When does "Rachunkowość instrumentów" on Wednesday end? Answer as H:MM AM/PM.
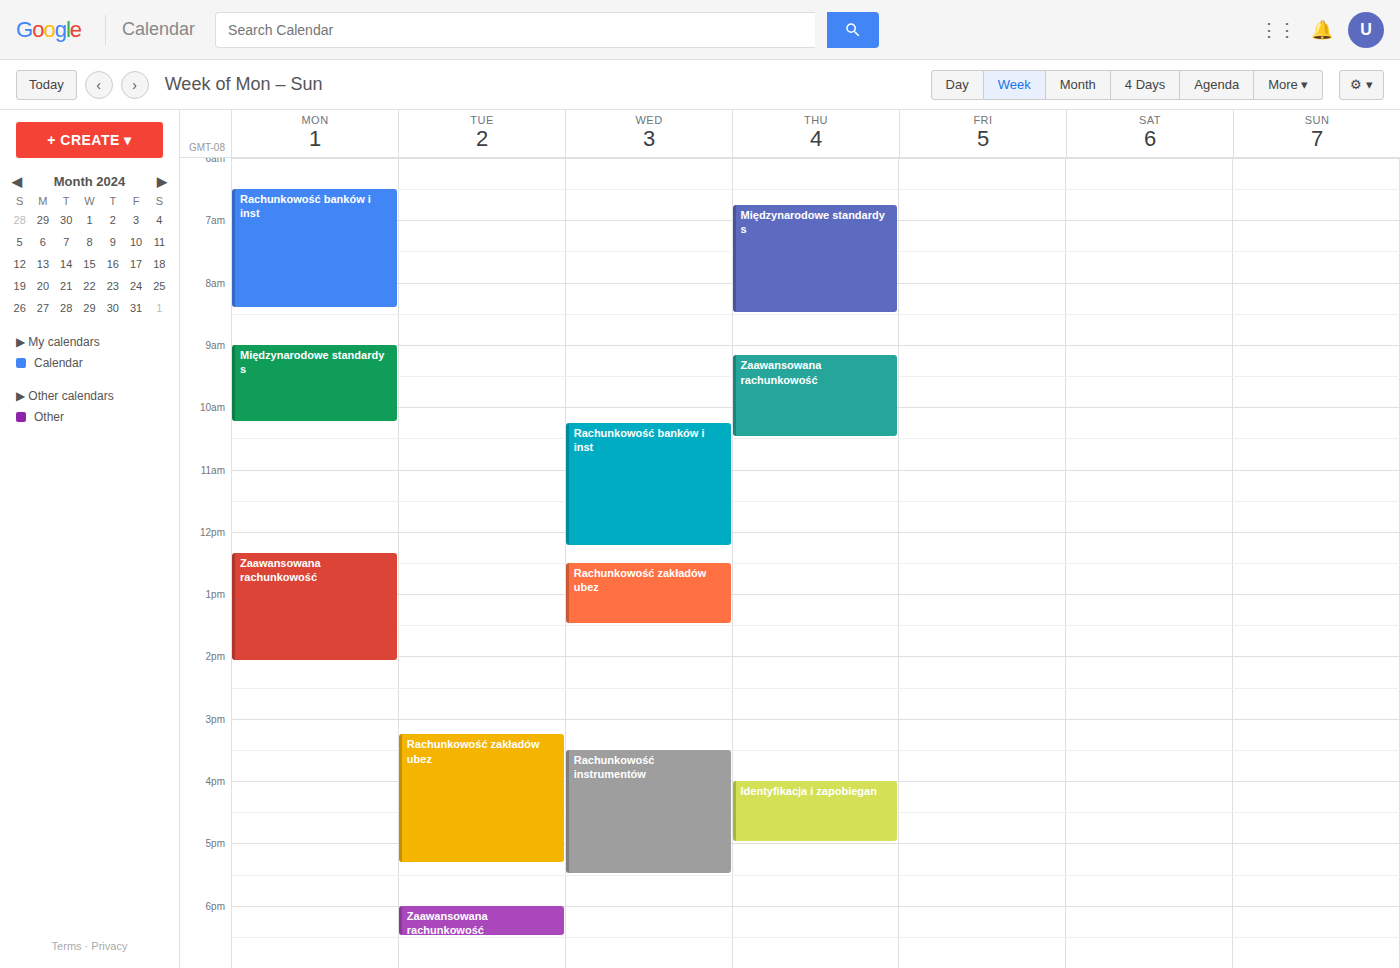
5:30 PM